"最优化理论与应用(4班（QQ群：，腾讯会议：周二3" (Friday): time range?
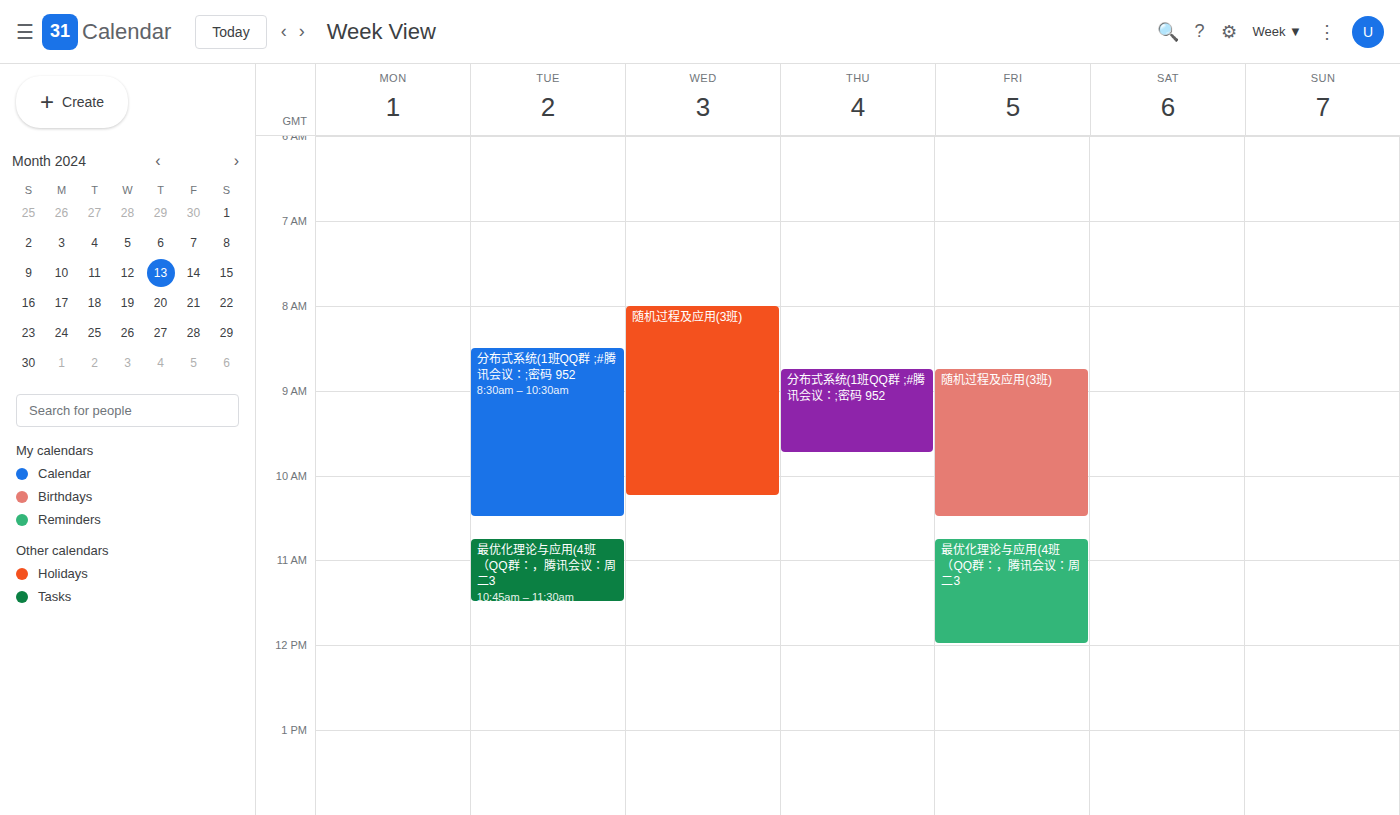
10:45 AM to 12:00 PM